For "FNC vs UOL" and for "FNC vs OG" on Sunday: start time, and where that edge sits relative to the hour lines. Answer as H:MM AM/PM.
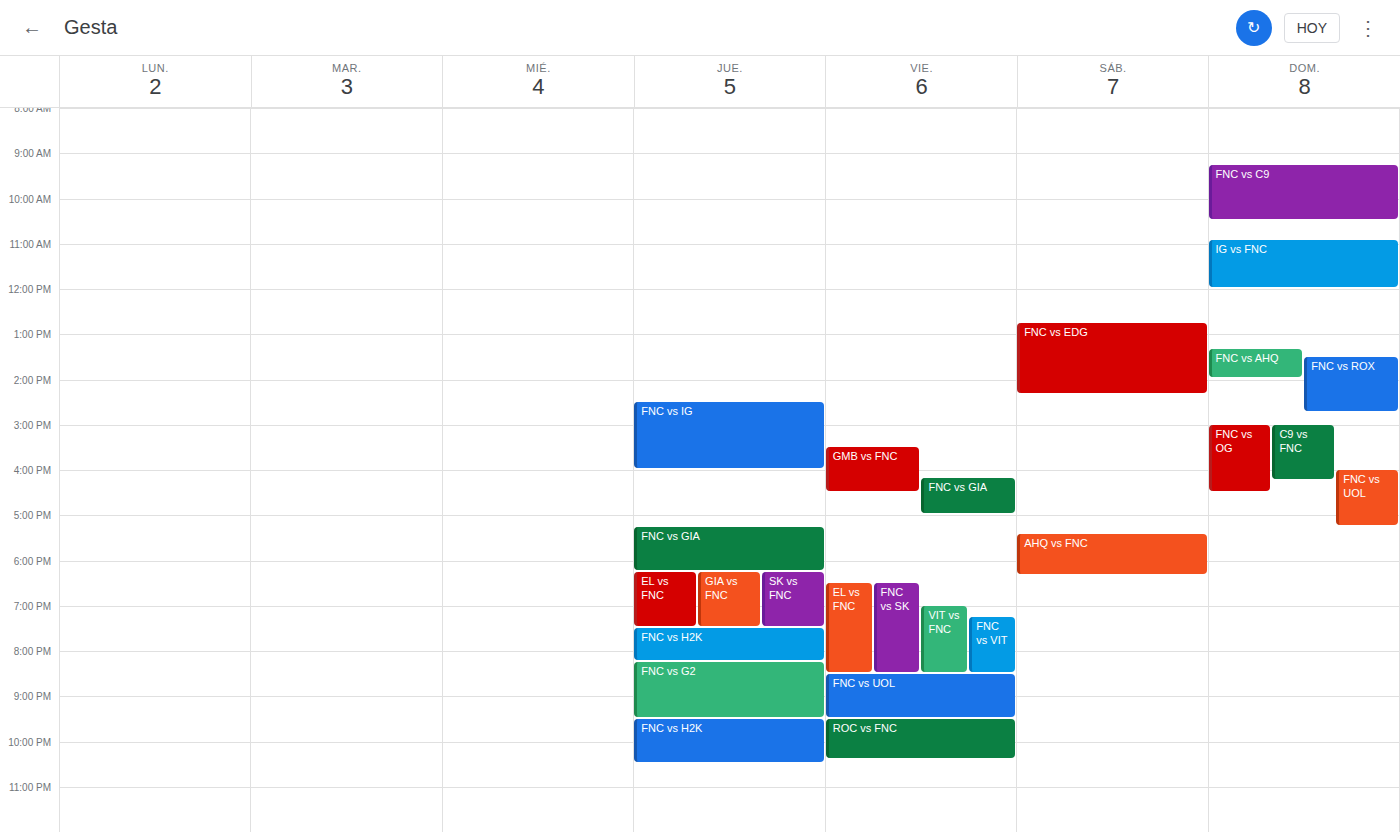
"FNC vs UOL": 4:00 PM, exactly on the 4 PM line. "FNC vs OG": 3:00 PM, exactly on the 3 PM line.